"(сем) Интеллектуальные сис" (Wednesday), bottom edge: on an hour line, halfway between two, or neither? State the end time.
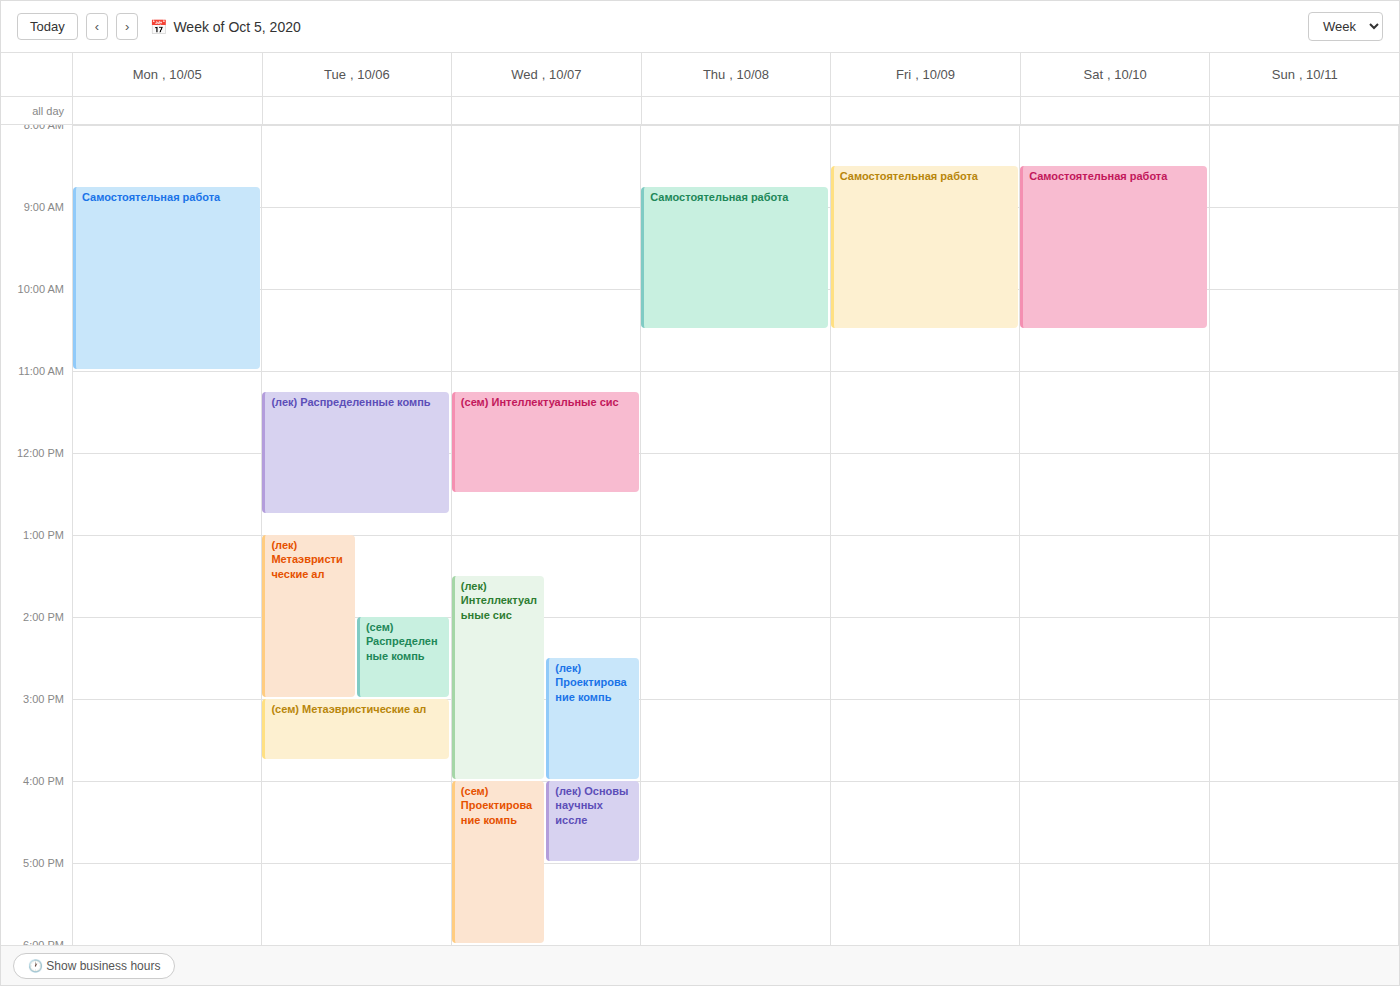
12:30 PM -- halfway between the 12 PM and 1 PM lines.